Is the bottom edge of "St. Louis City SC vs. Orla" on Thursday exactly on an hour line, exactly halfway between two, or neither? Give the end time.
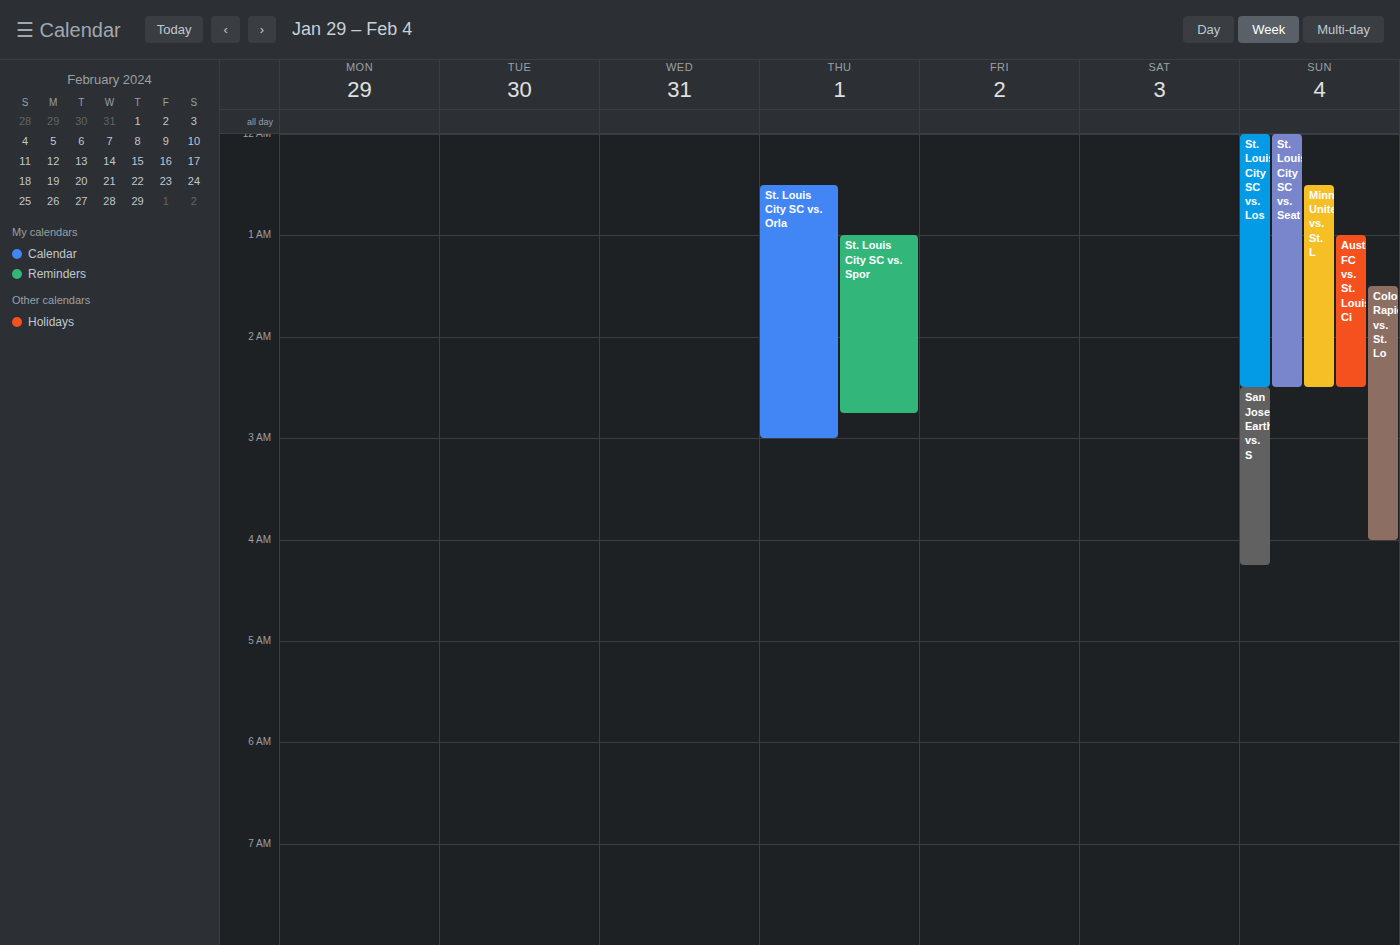
3:00 AM -- exactly on the 3 AM line.